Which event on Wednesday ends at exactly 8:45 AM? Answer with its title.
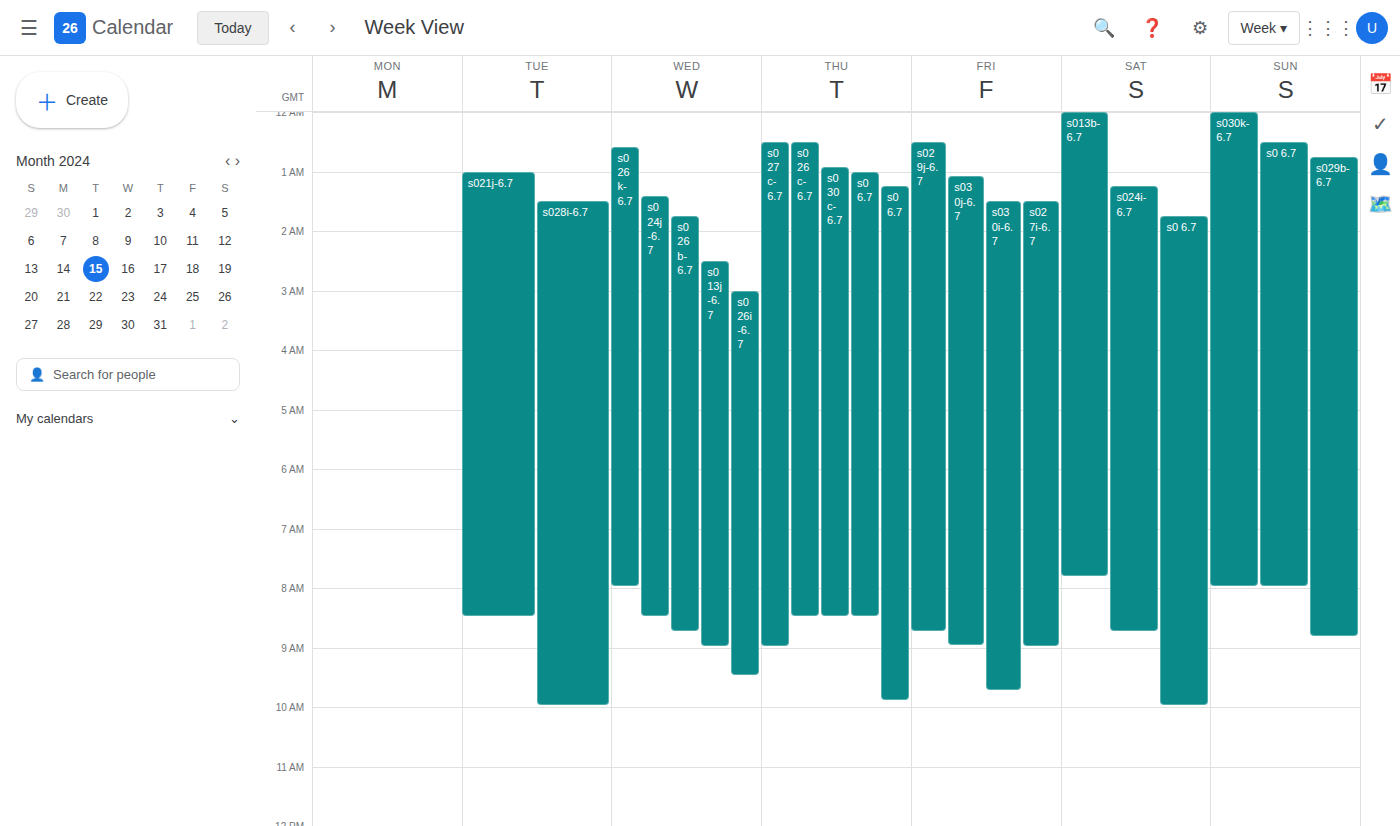
"s026b-6.7"